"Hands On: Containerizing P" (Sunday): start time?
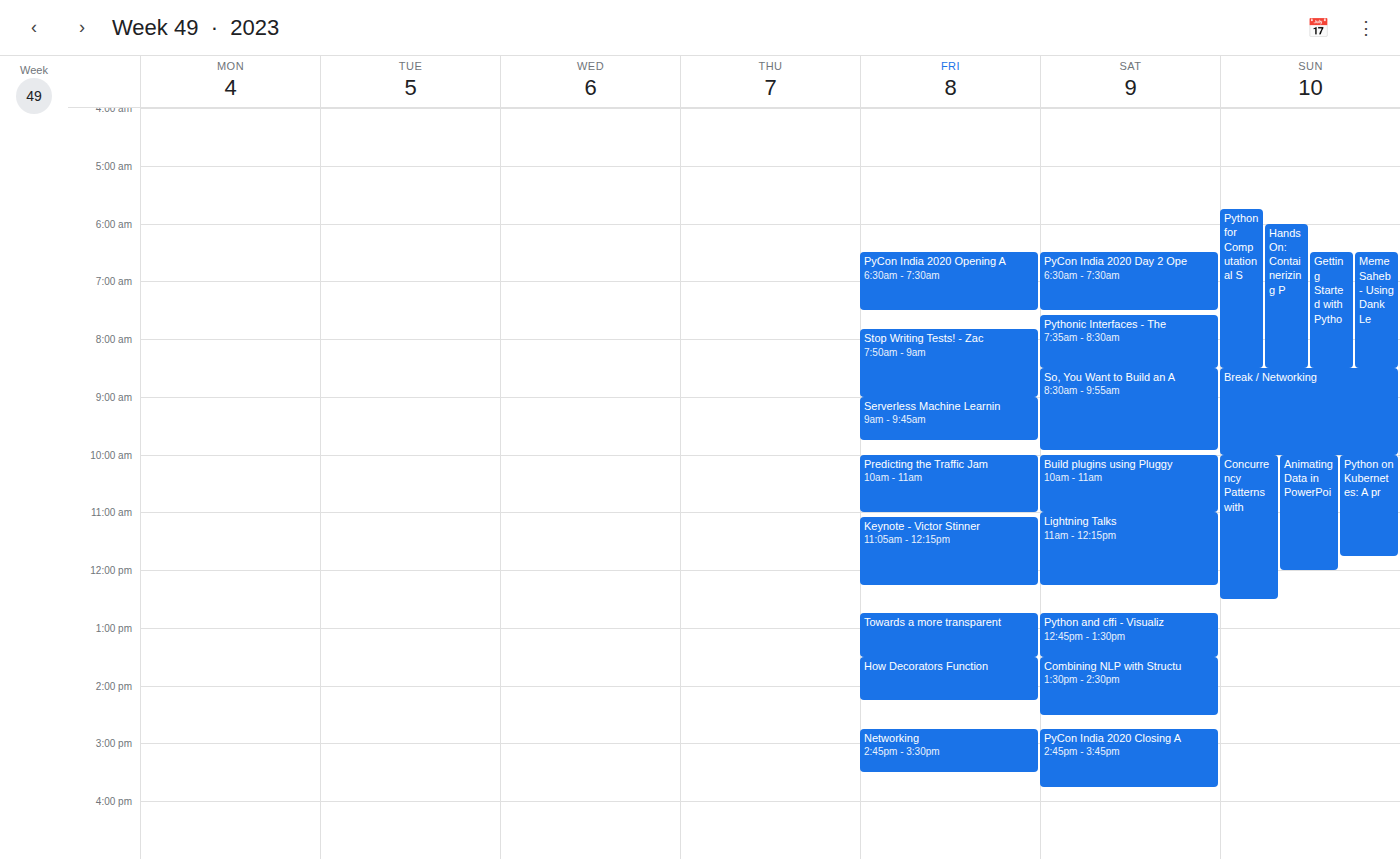
6:00 AM